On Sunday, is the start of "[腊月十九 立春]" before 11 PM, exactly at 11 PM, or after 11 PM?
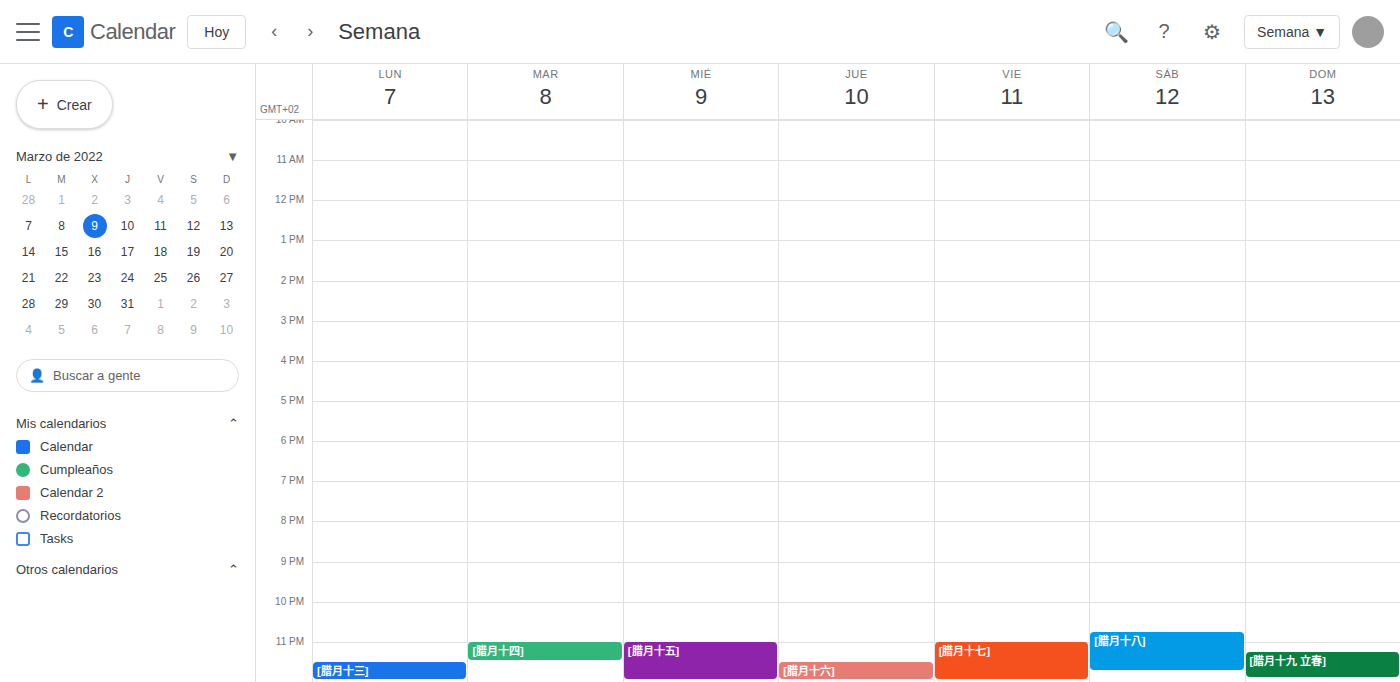
11:15 PM -- after 11 PM, 15 minutes below the 11 PM line.